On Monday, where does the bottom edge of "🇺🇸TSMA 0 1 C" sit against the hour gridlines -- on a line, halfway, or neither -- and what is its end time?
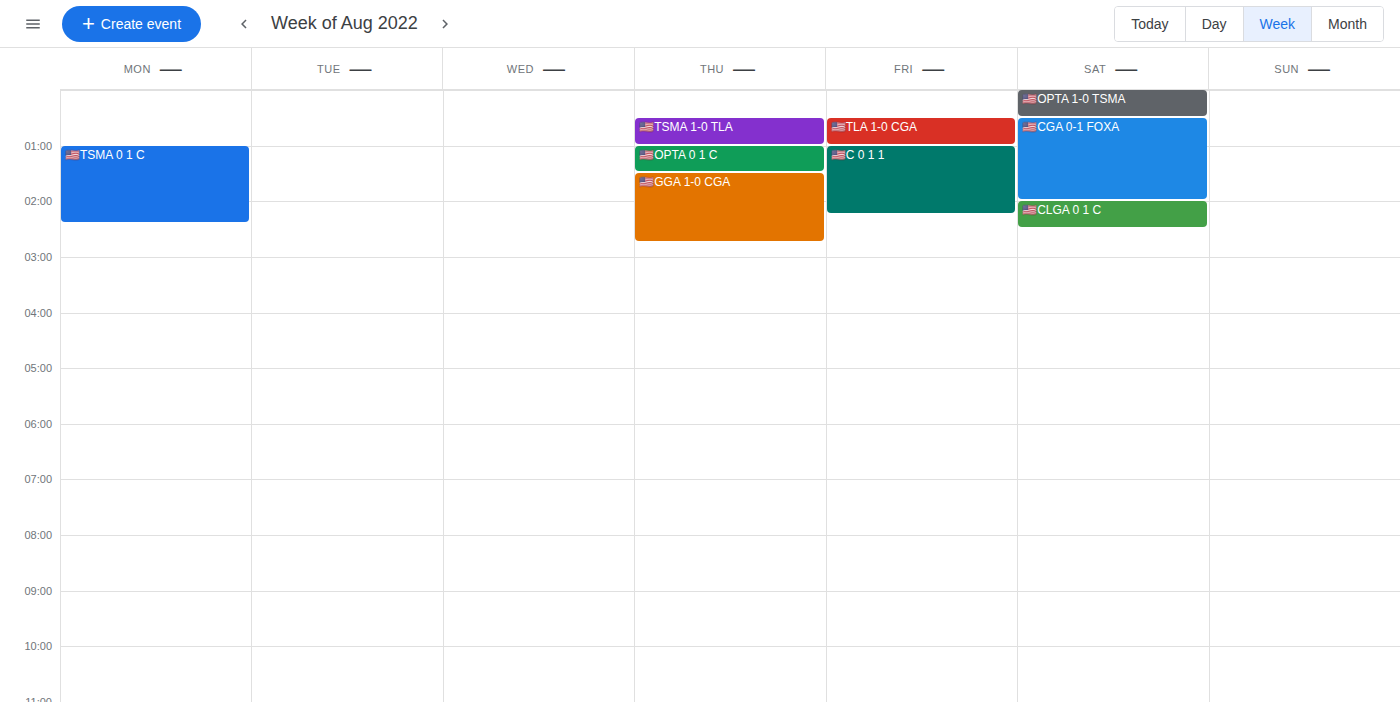
2:25 AM -- neither: 25 minutes below the 2 AM line and 35 minutes above the 3 AM line.